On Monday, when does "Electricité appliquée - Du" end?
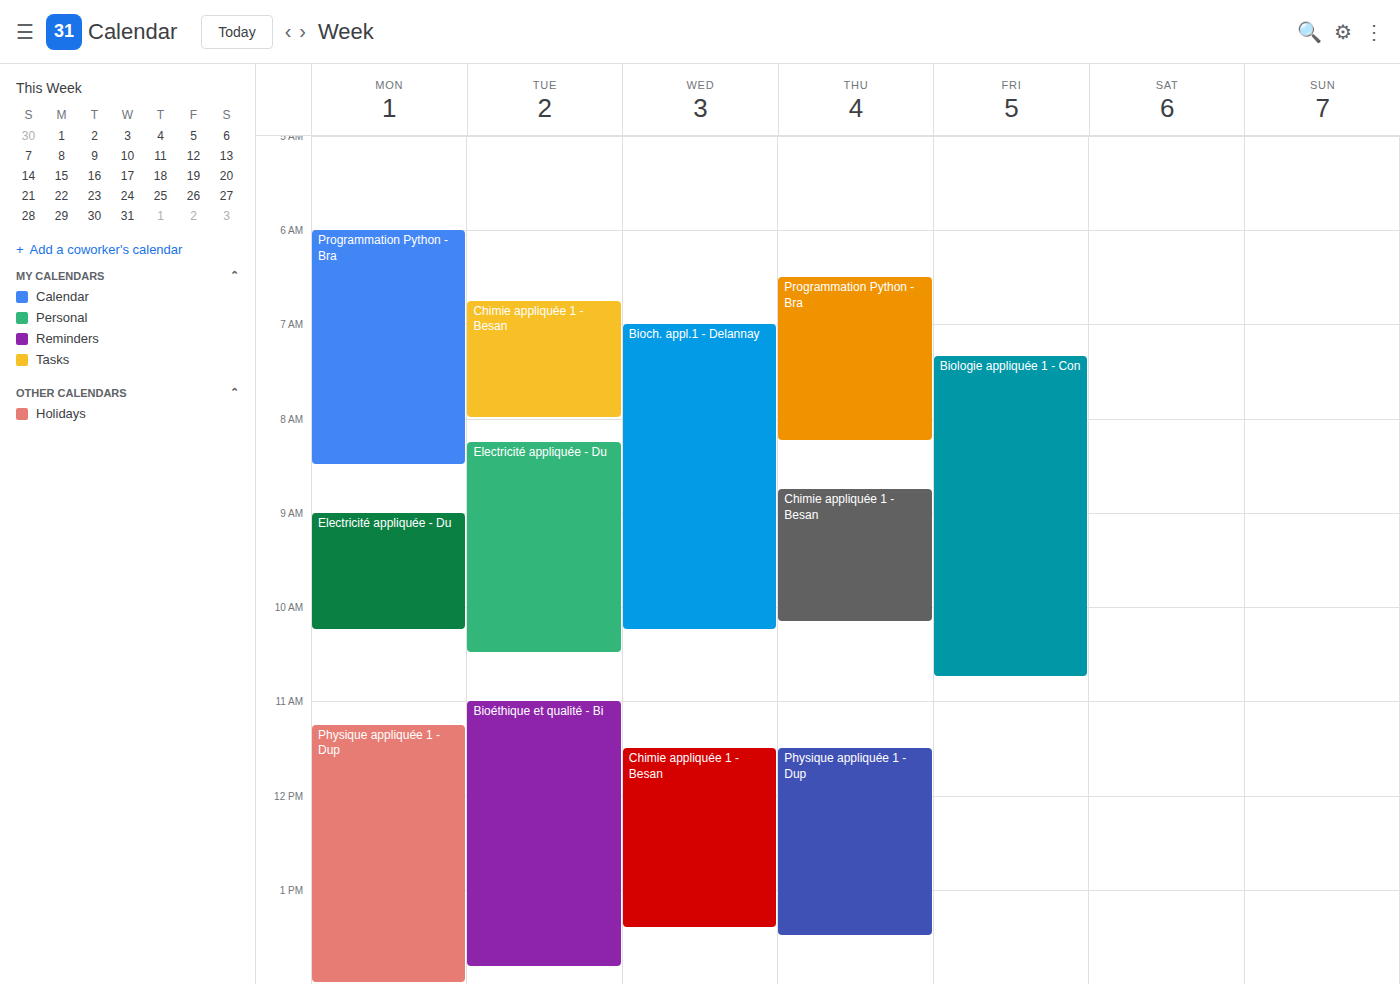
10:15 AM